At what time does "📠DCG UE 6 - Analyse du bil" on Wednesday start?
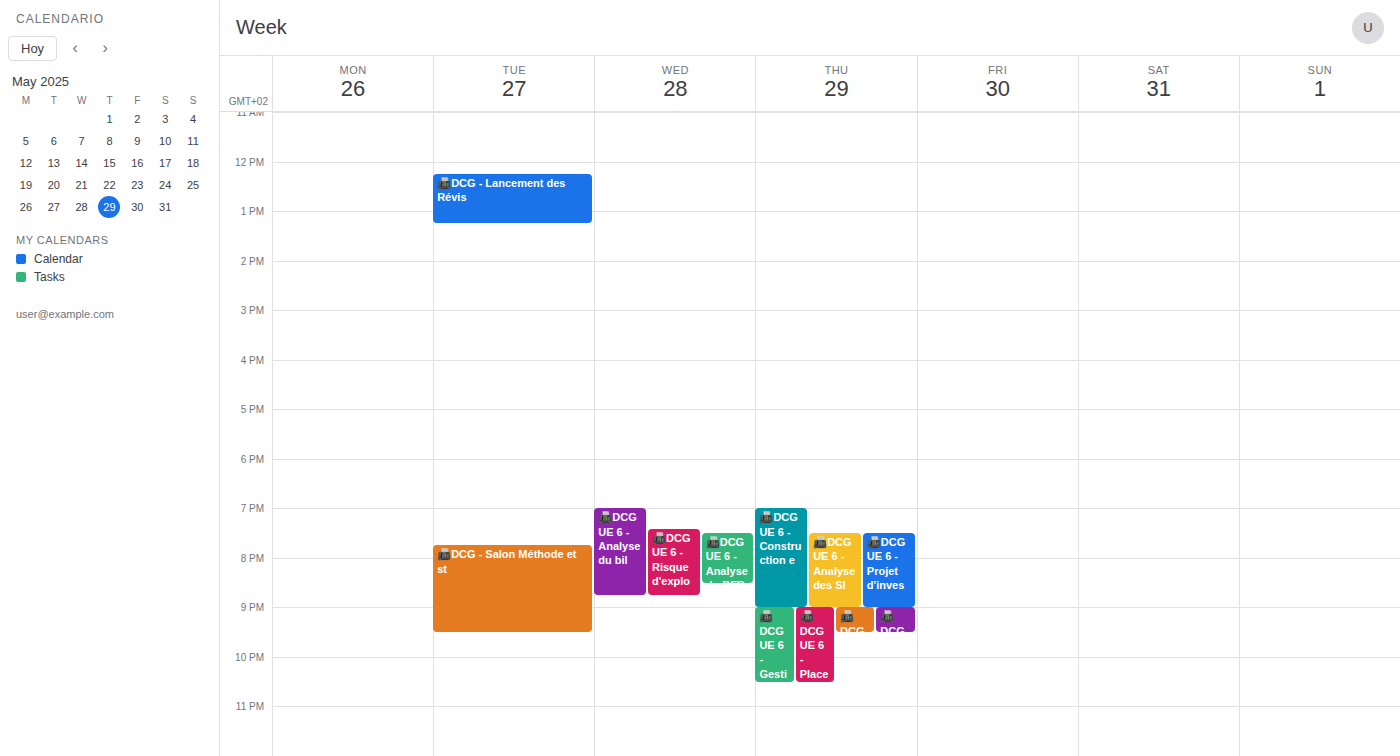
19:00